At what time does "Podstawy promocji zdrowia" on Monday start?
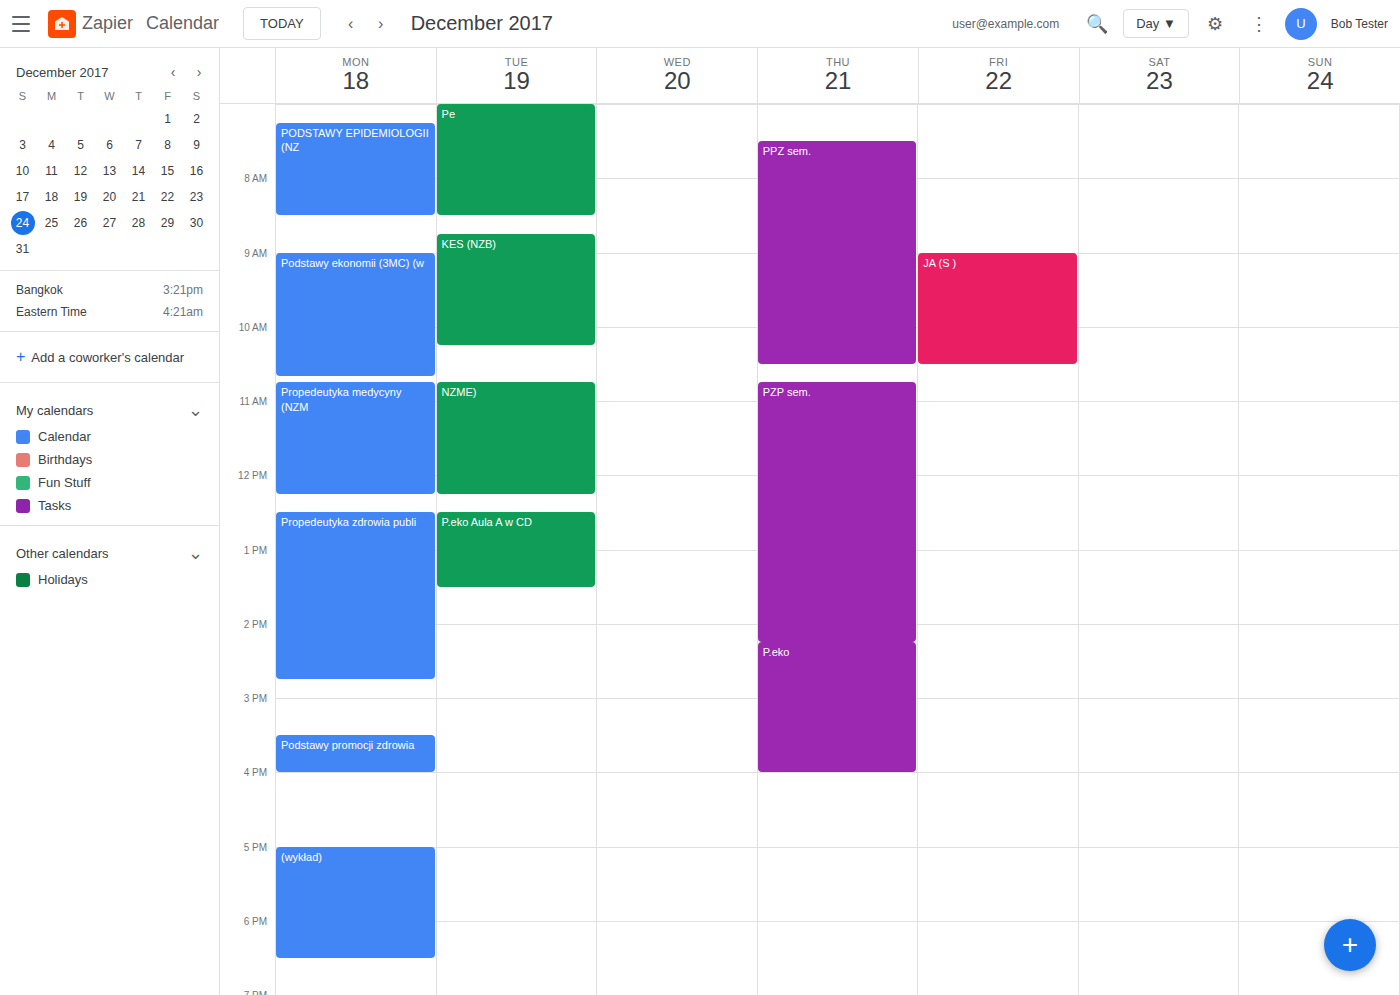
3:30 PM